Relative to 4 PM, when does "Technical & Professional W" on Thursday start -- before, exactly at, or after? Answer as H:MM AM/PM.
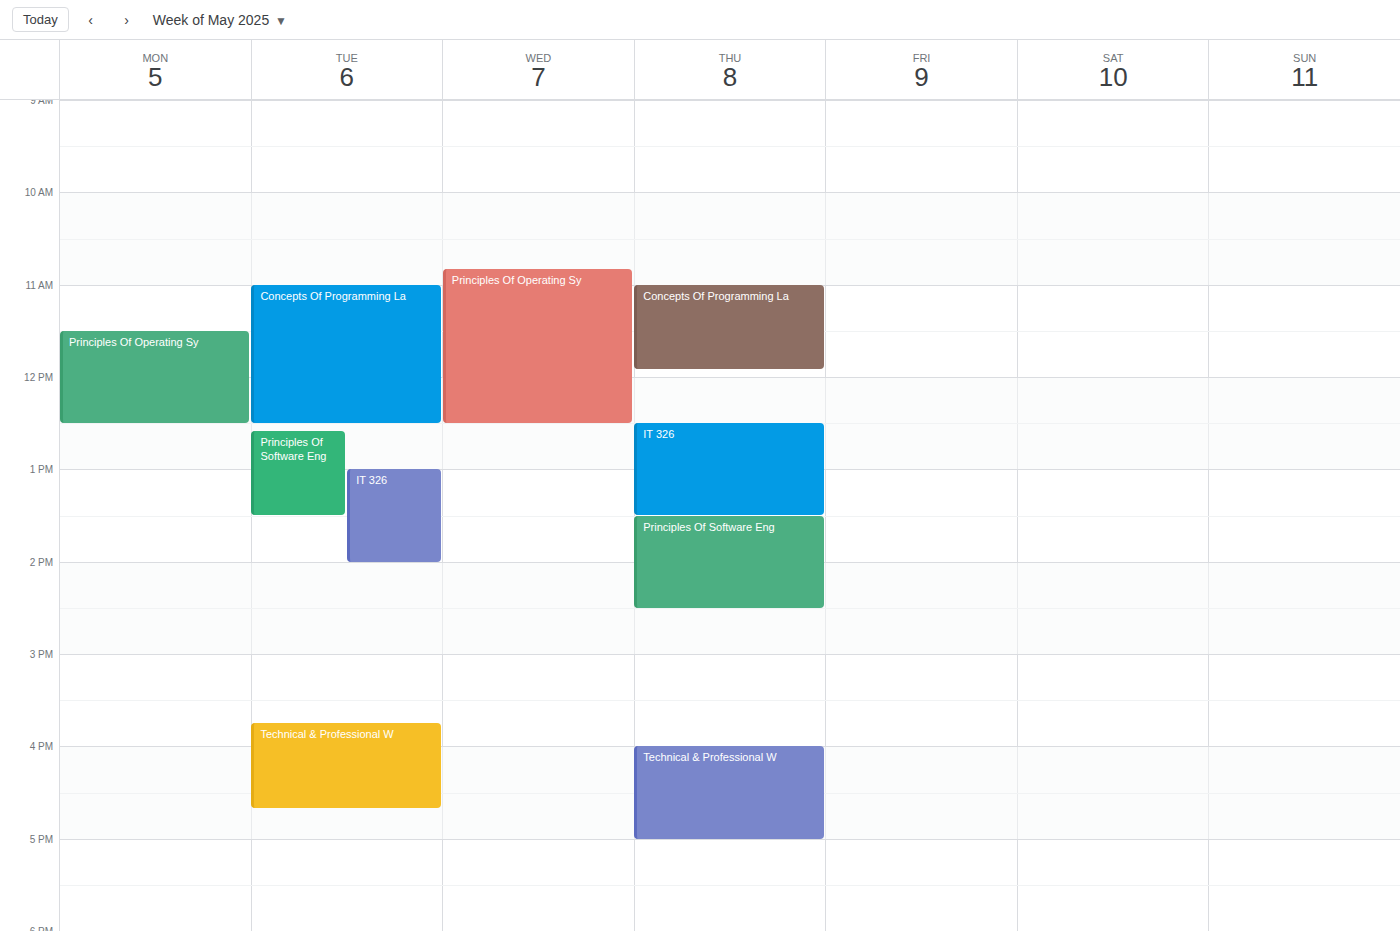
4:00 PM -- exactly at 4 PM, on the 4 PM line.